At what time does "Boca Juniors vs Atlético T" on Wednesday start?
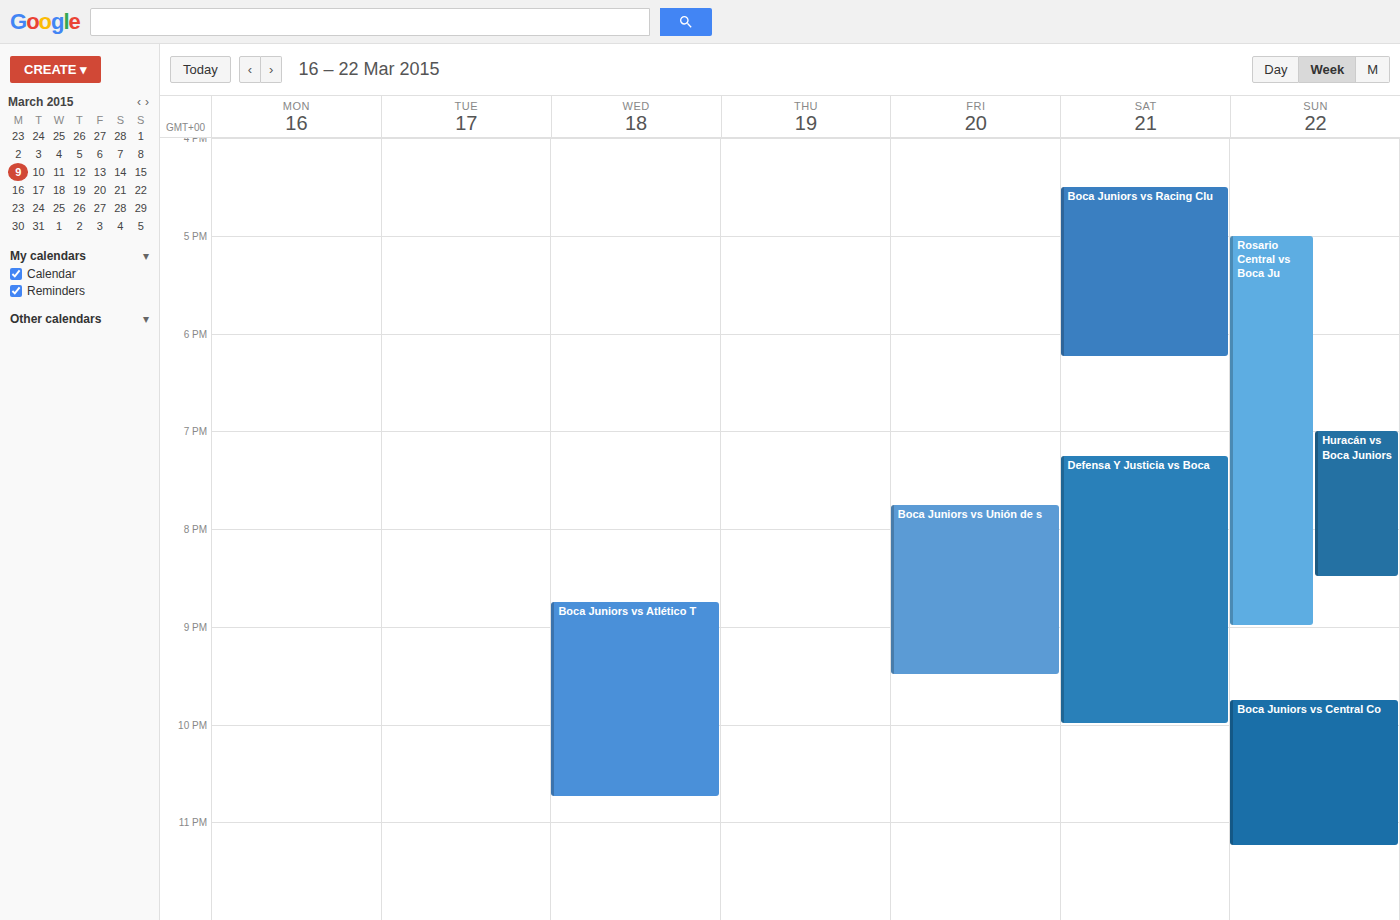
8:45 PM